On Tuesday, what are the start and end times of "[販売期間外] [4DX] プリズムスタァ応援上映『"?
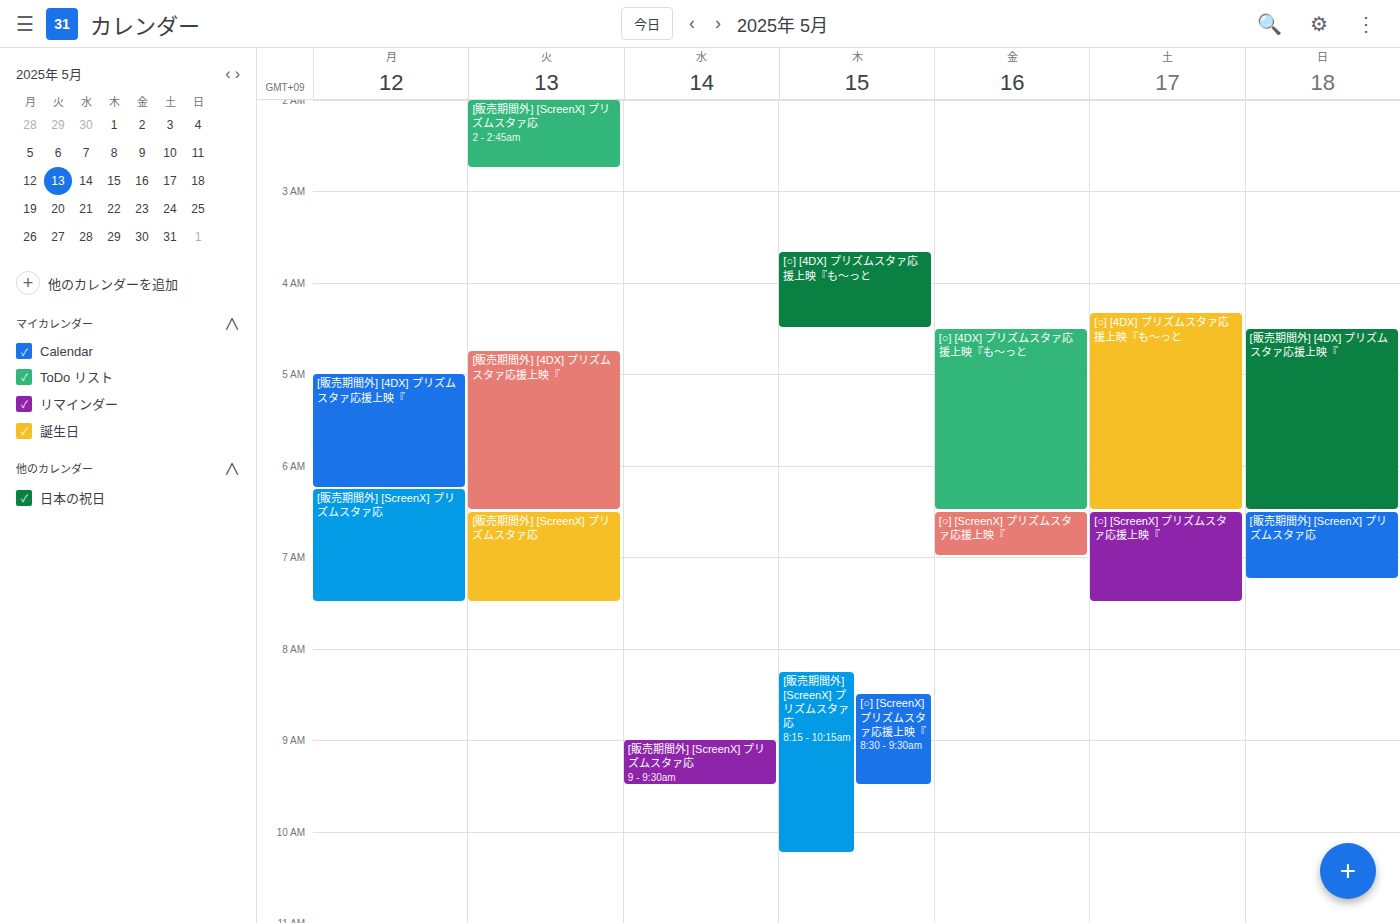
4:45 AM to 6:30 AM